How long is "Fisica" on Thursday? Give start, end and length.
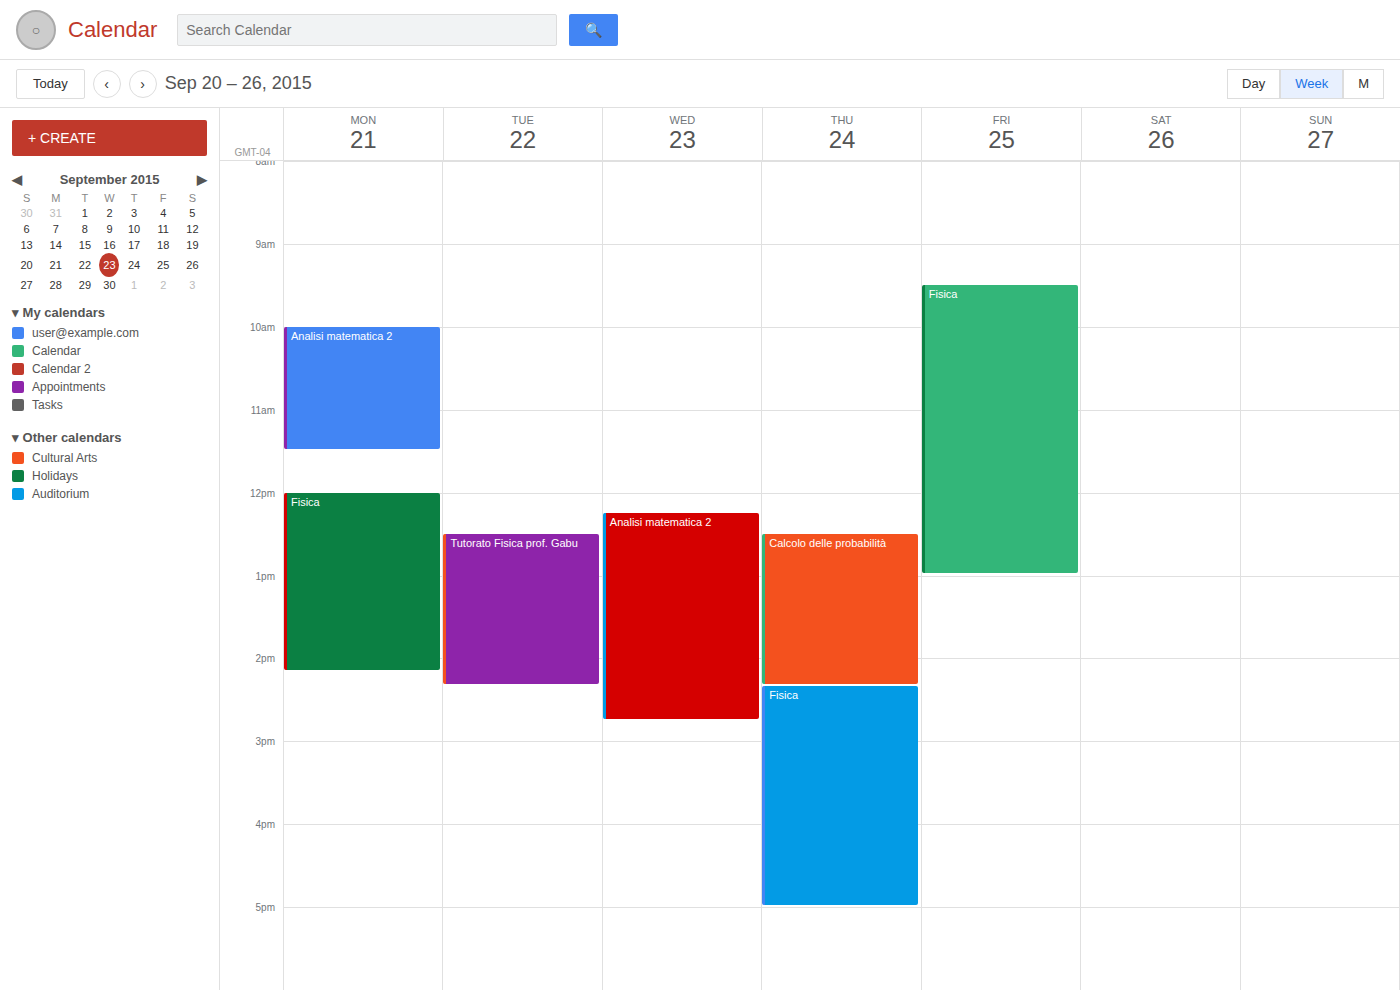
2:20 PM to 5:00 PM, 2 hours 40 minutes